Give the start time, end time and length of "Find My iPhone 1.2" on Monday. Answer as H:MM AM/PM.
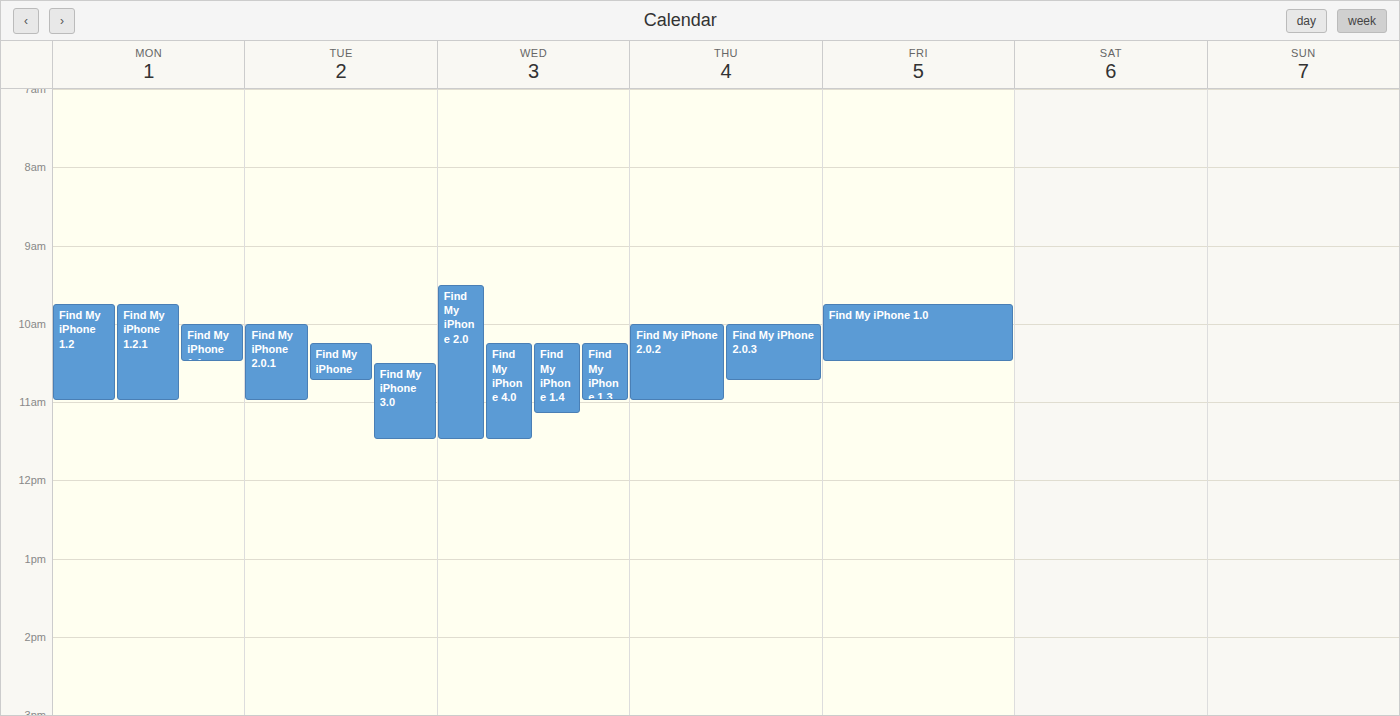
9:45 AM to 11:00 AM, 1 hour 15 minutes